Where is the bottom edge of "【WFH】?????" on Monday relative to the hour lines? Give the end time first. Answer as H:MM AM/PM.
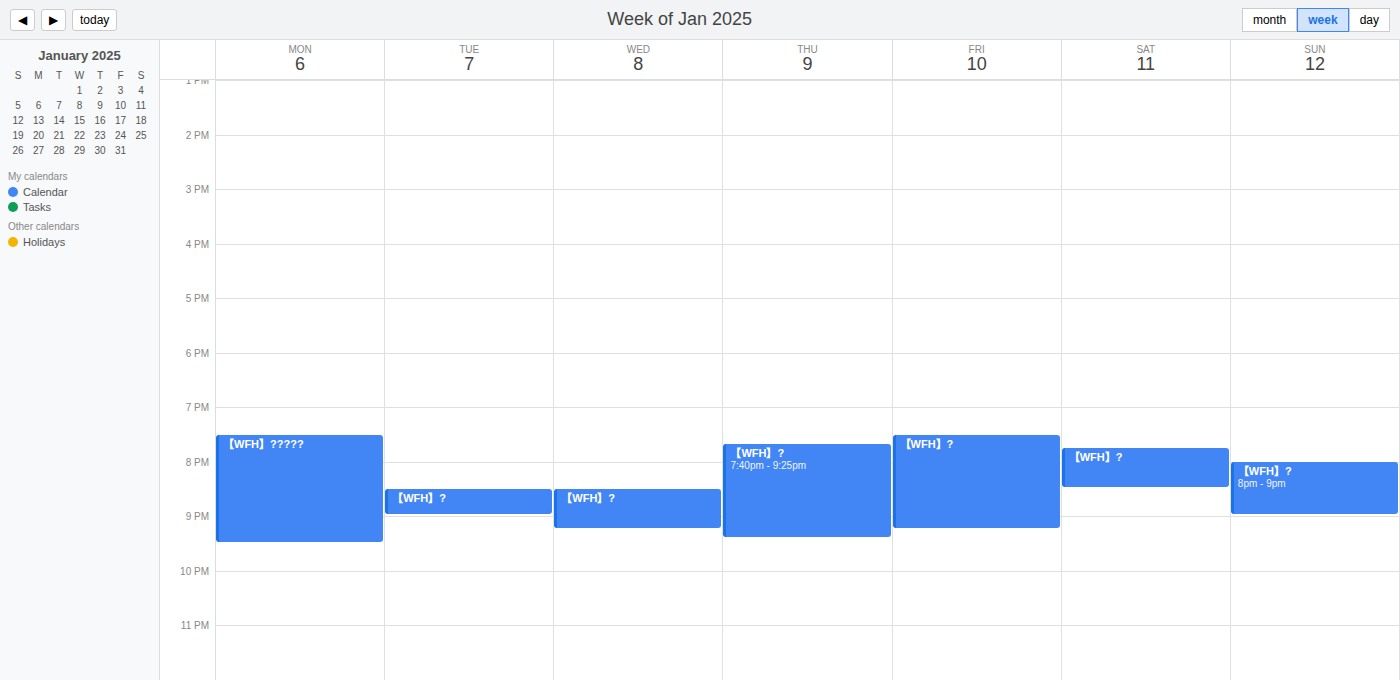
9:30 PM -- halfway between the 9 PM and 10 PM lines.